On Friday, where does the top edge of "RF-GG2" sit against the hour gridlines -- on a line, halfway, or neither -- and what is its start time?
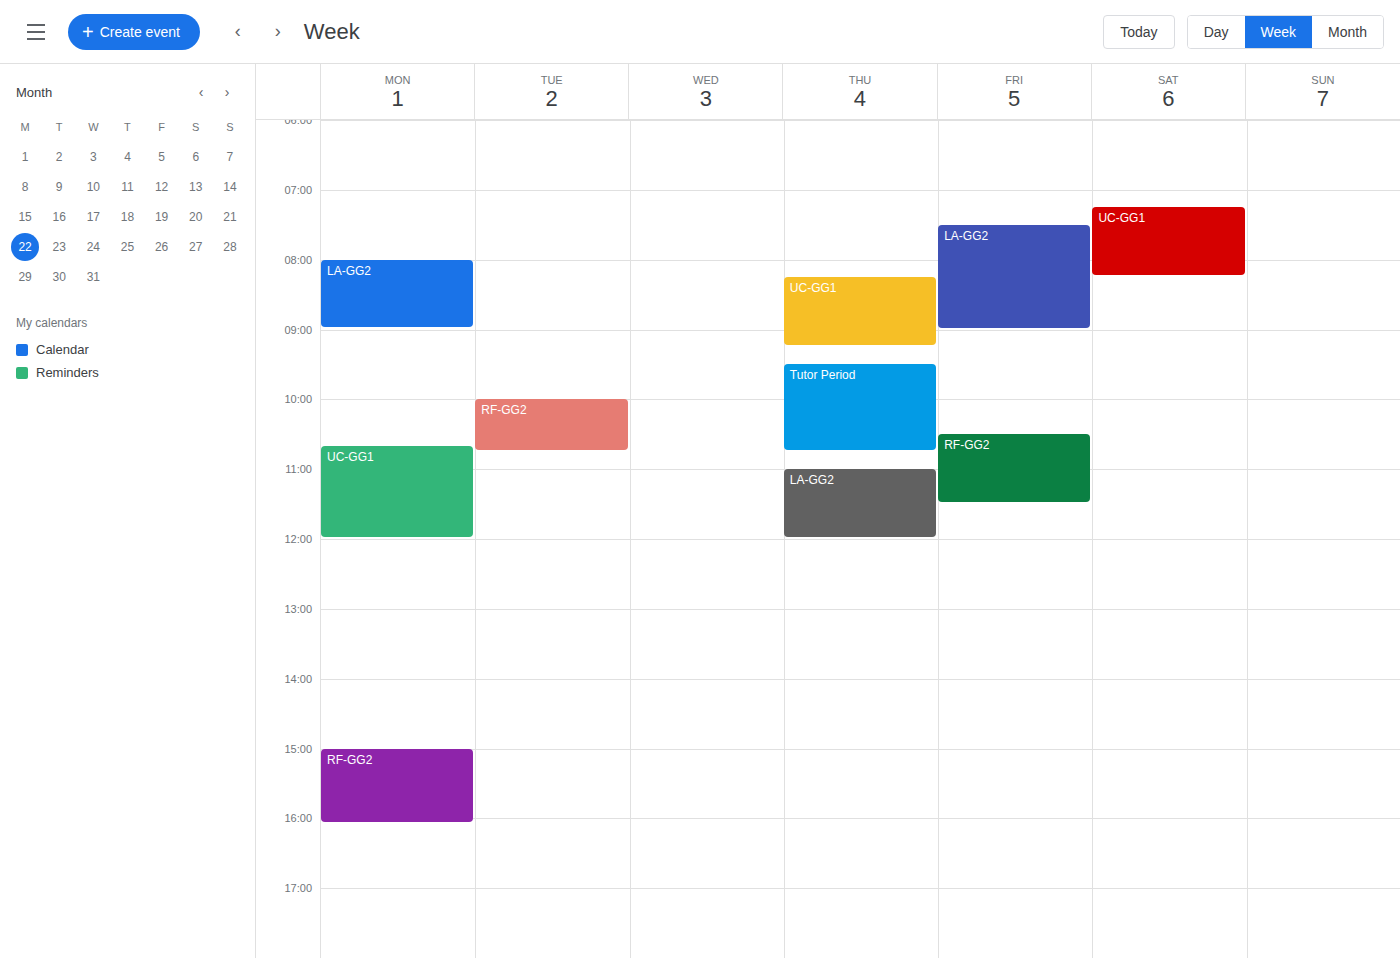
10:30 AM -- halfway between the 10 AM and 11 AM lines.